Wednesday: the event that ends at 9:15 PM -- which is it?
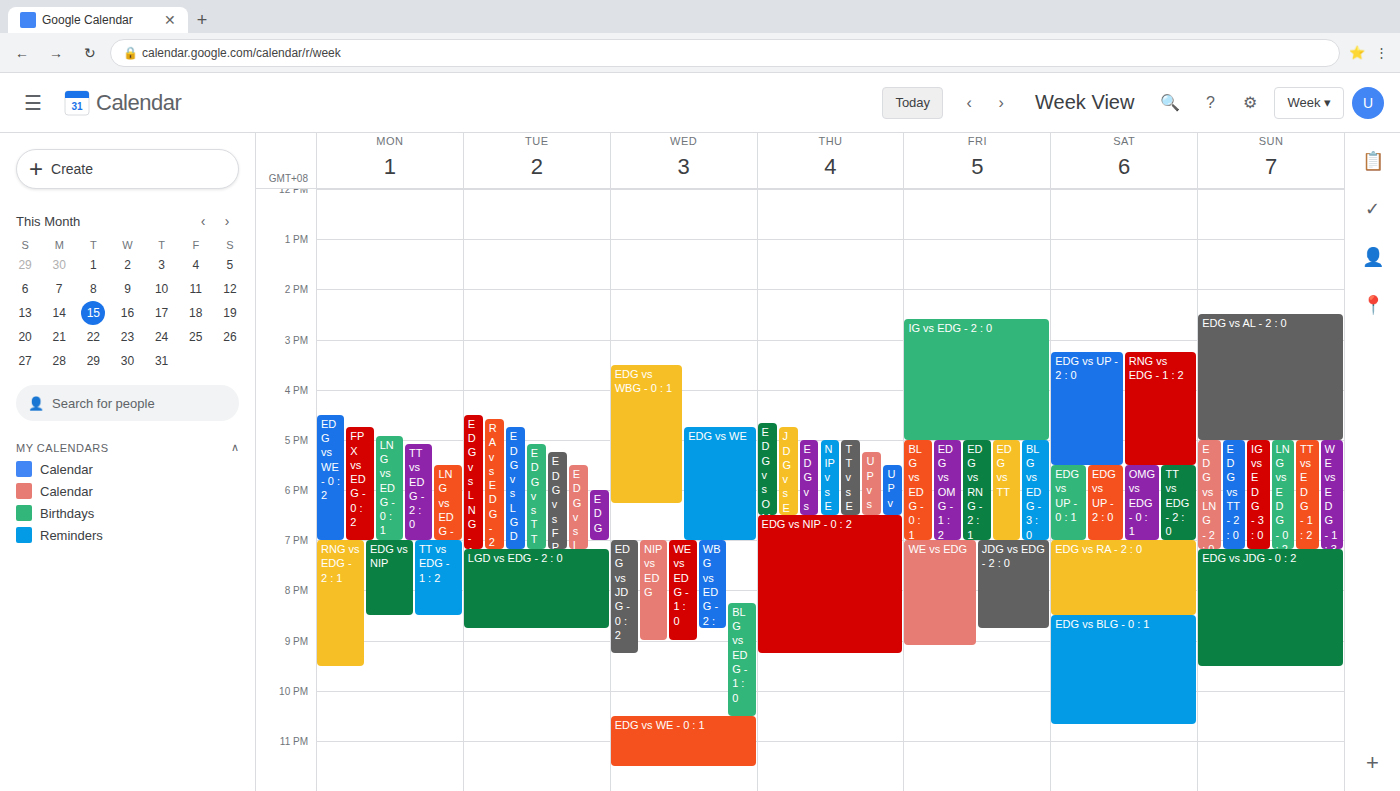
"EDG vs JDG - 0 : 2"